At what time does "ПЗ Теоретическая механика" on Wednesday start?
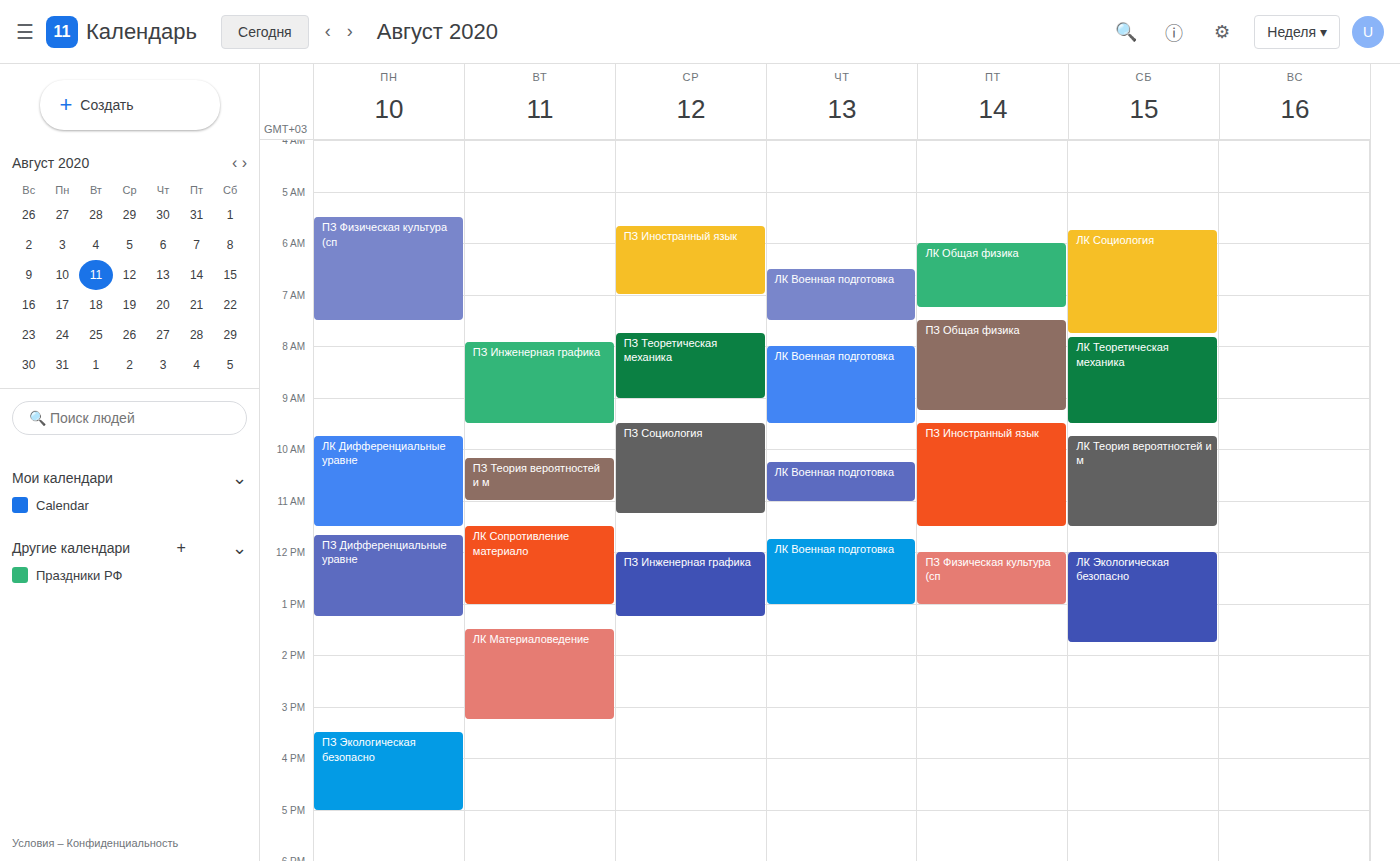
7:45 AM